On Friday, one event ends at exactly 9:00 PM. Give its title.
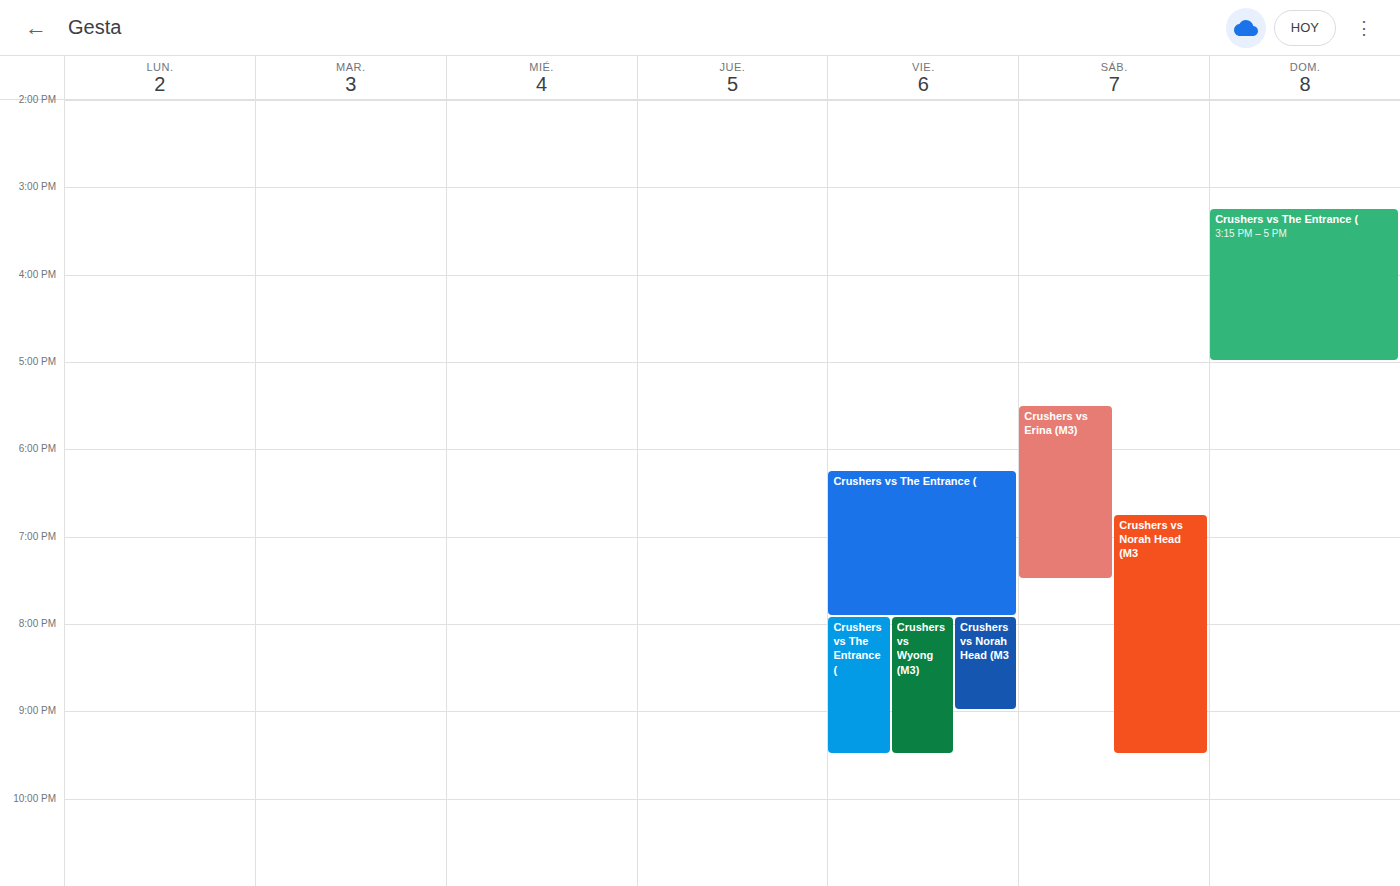
"Crushers vs Norah Head (M3"